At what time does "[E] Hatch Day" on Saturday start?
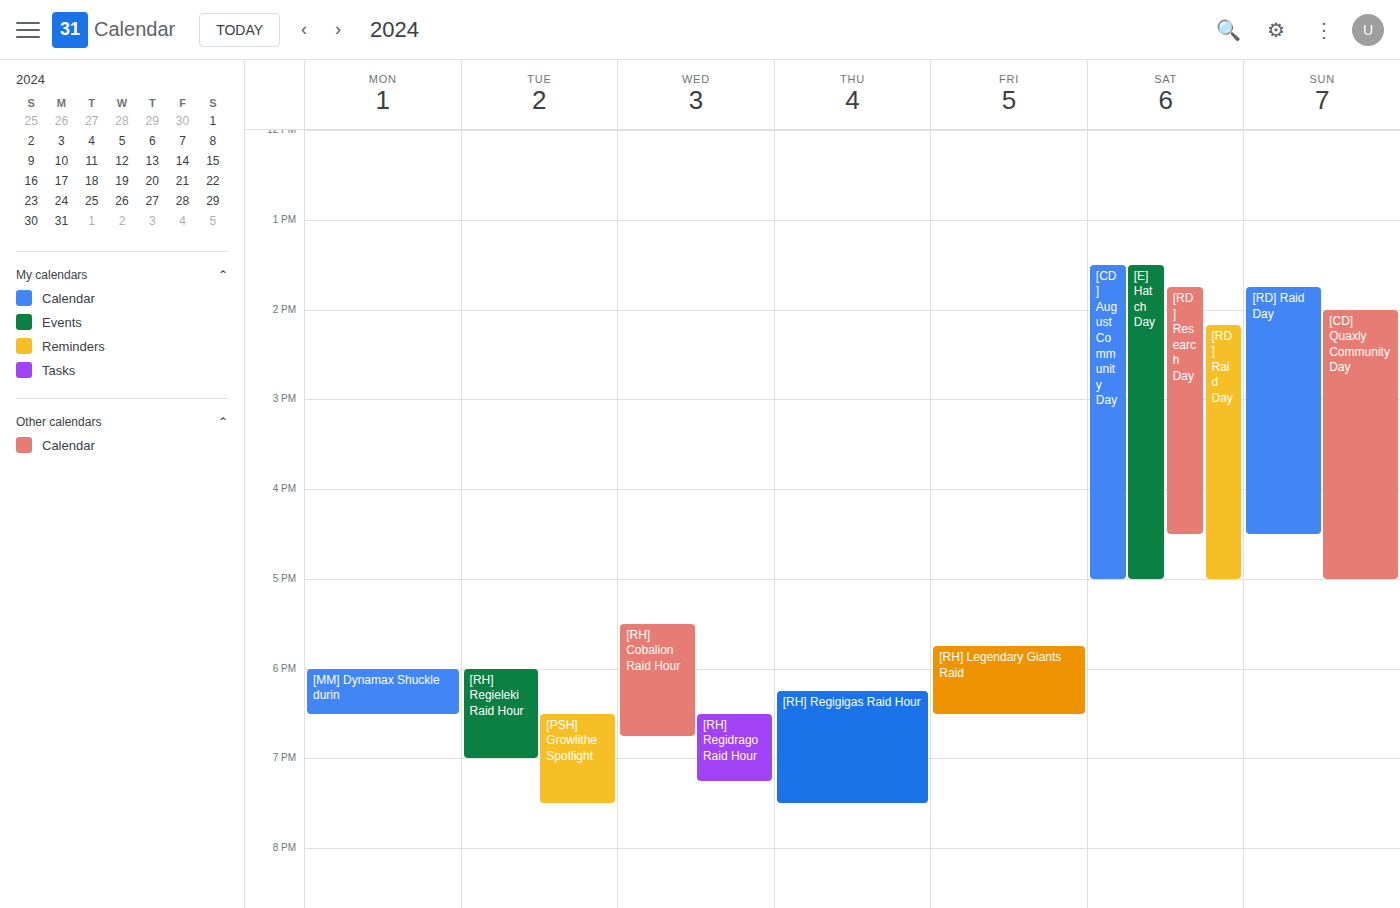
1:30 PM